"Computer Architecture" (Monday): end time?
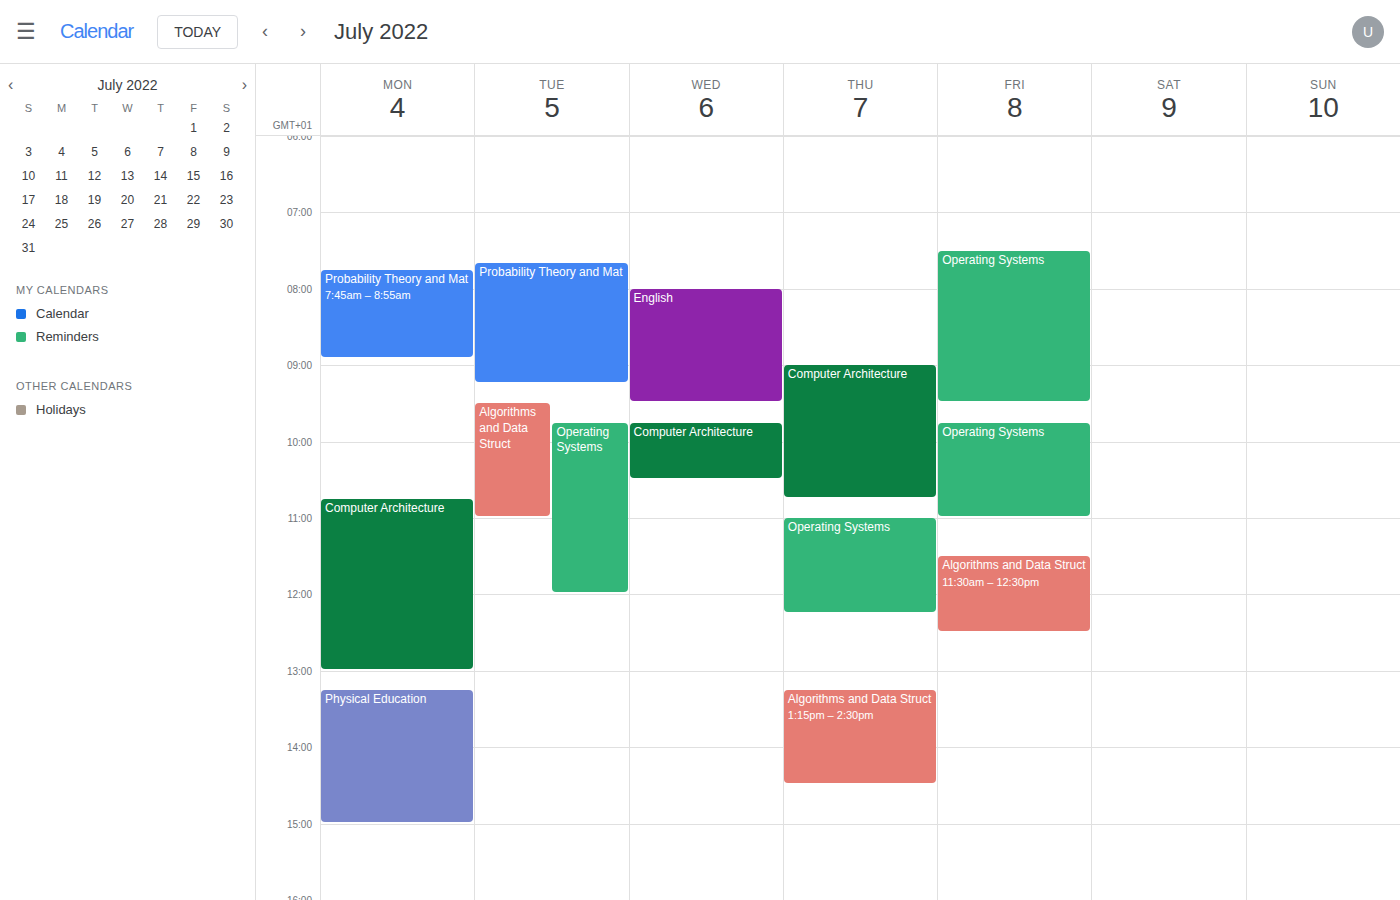
1:00 PM